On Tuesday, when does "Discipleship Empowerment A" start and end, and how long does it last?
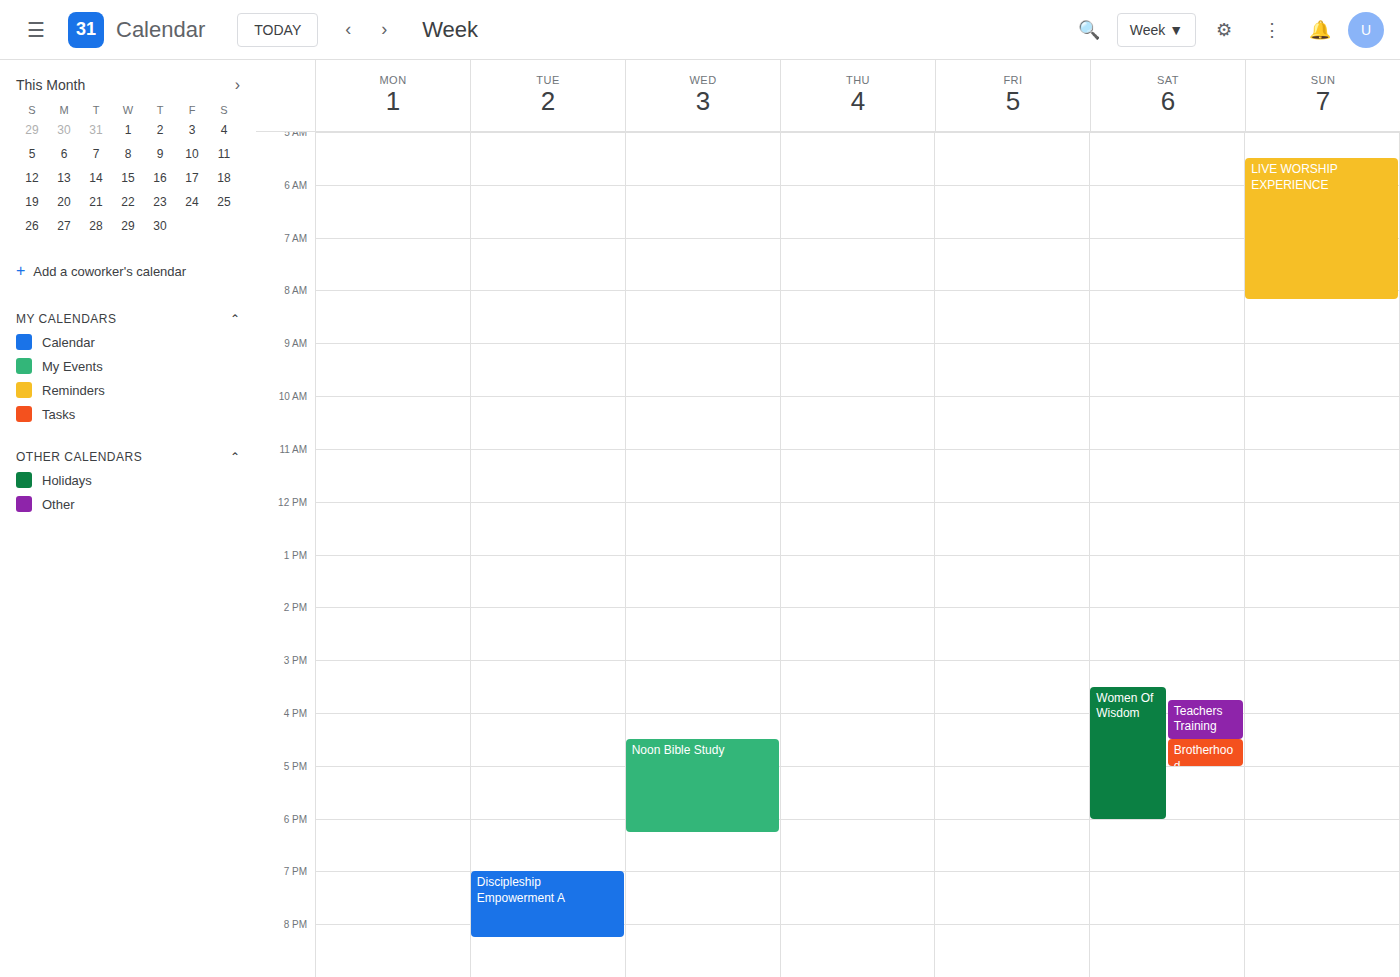
7:00 PM to 8:15 PM, 1 hour 15 minutes